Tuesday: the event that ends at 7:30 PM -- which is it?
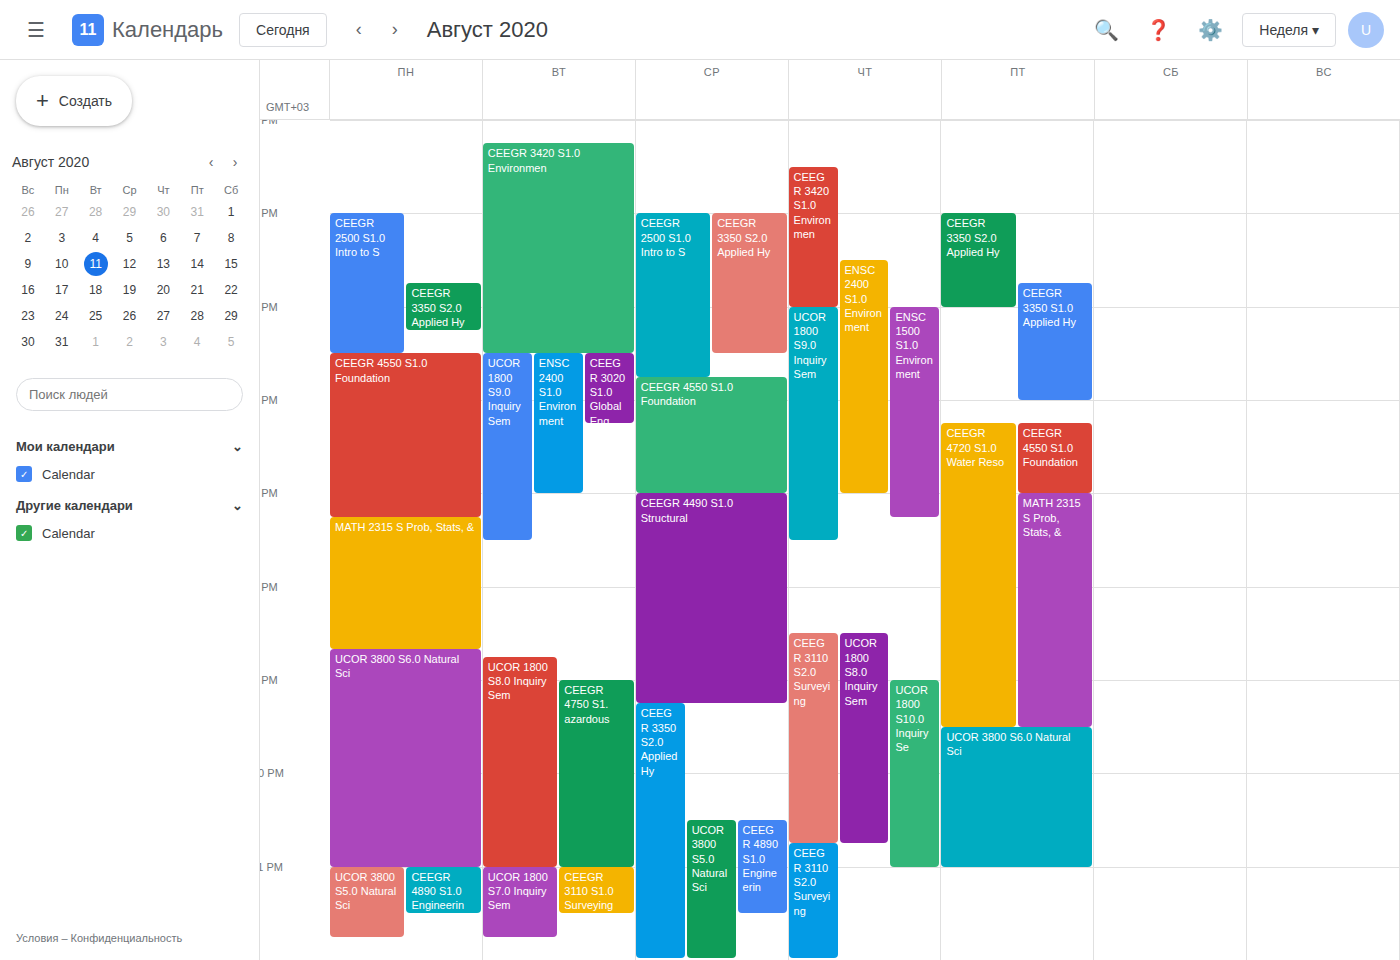
"UCOR 1800 S9.0 Inquiry Sem"